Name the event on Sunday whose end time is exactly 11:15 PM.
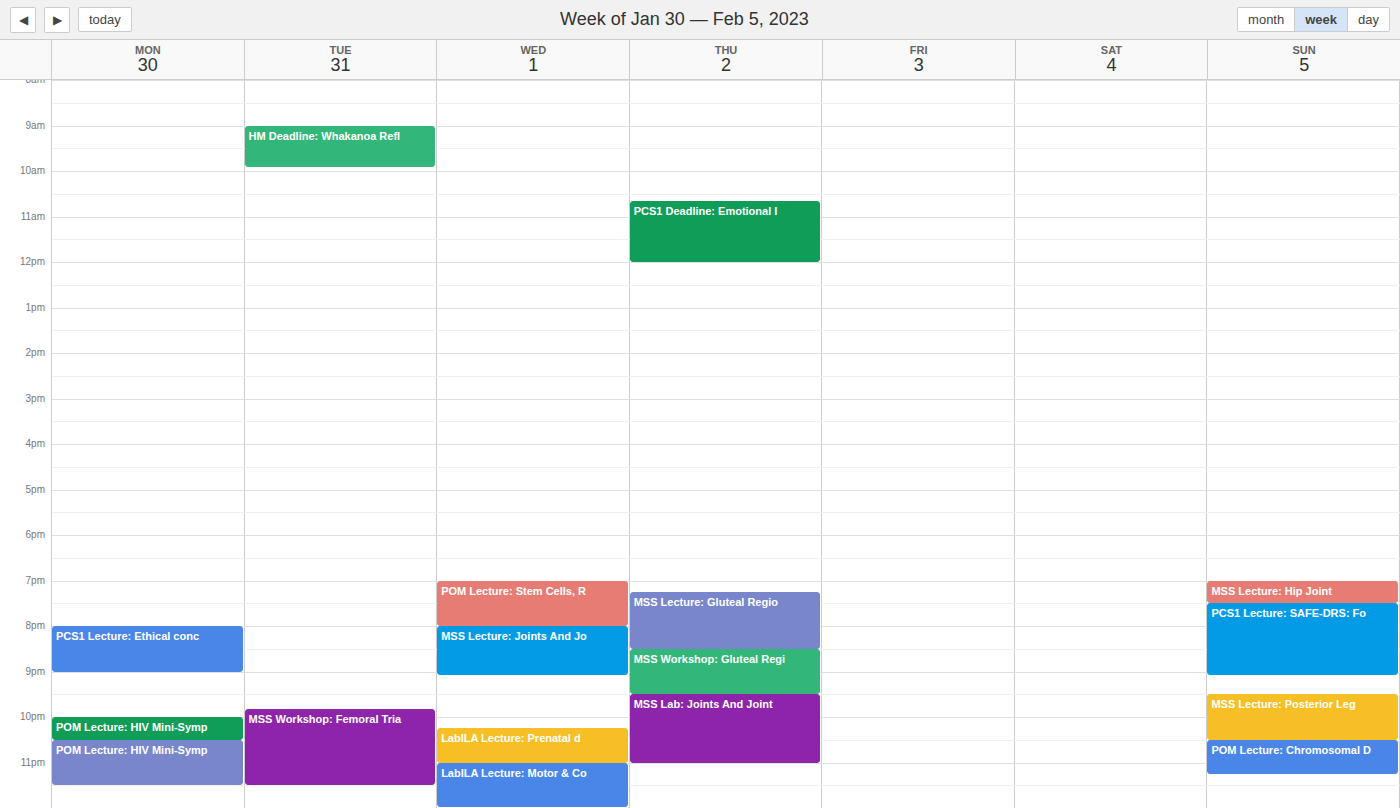
"POM Lecture: Chromosomal D"